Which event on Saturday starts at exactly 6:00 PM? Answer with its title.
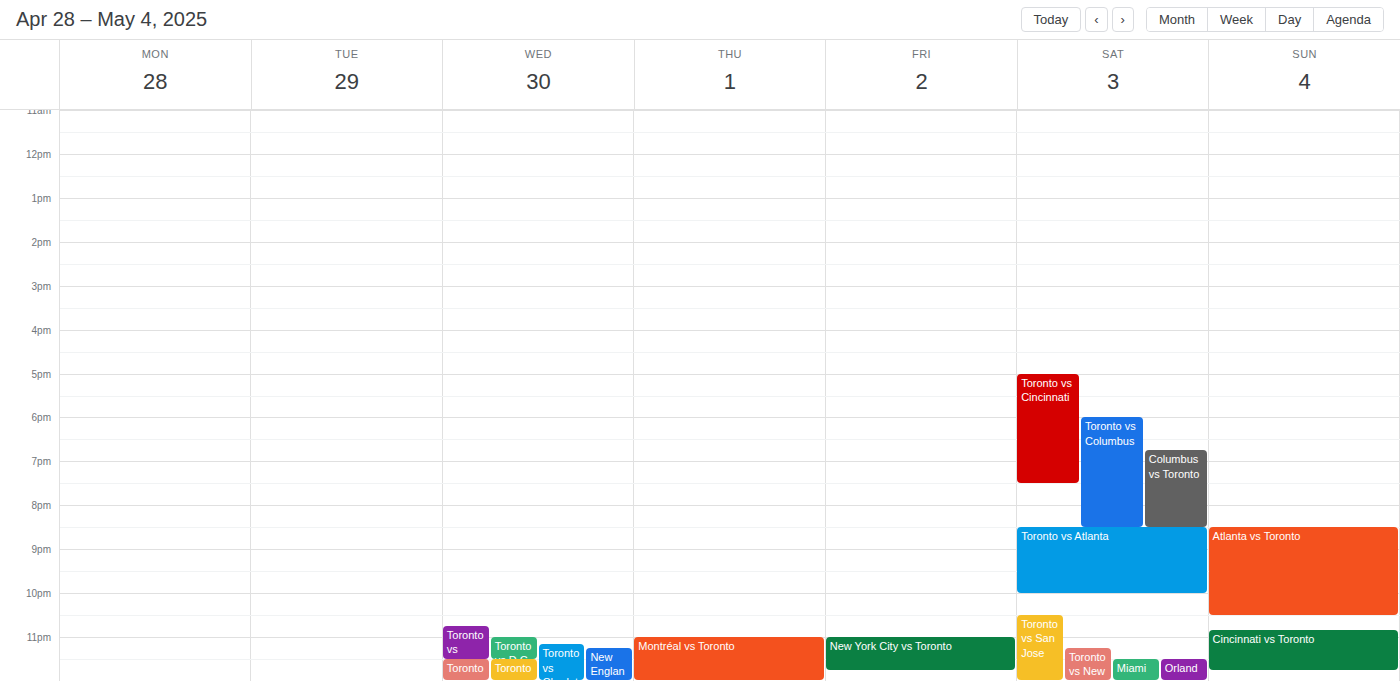
"Toronto vs Columbus"